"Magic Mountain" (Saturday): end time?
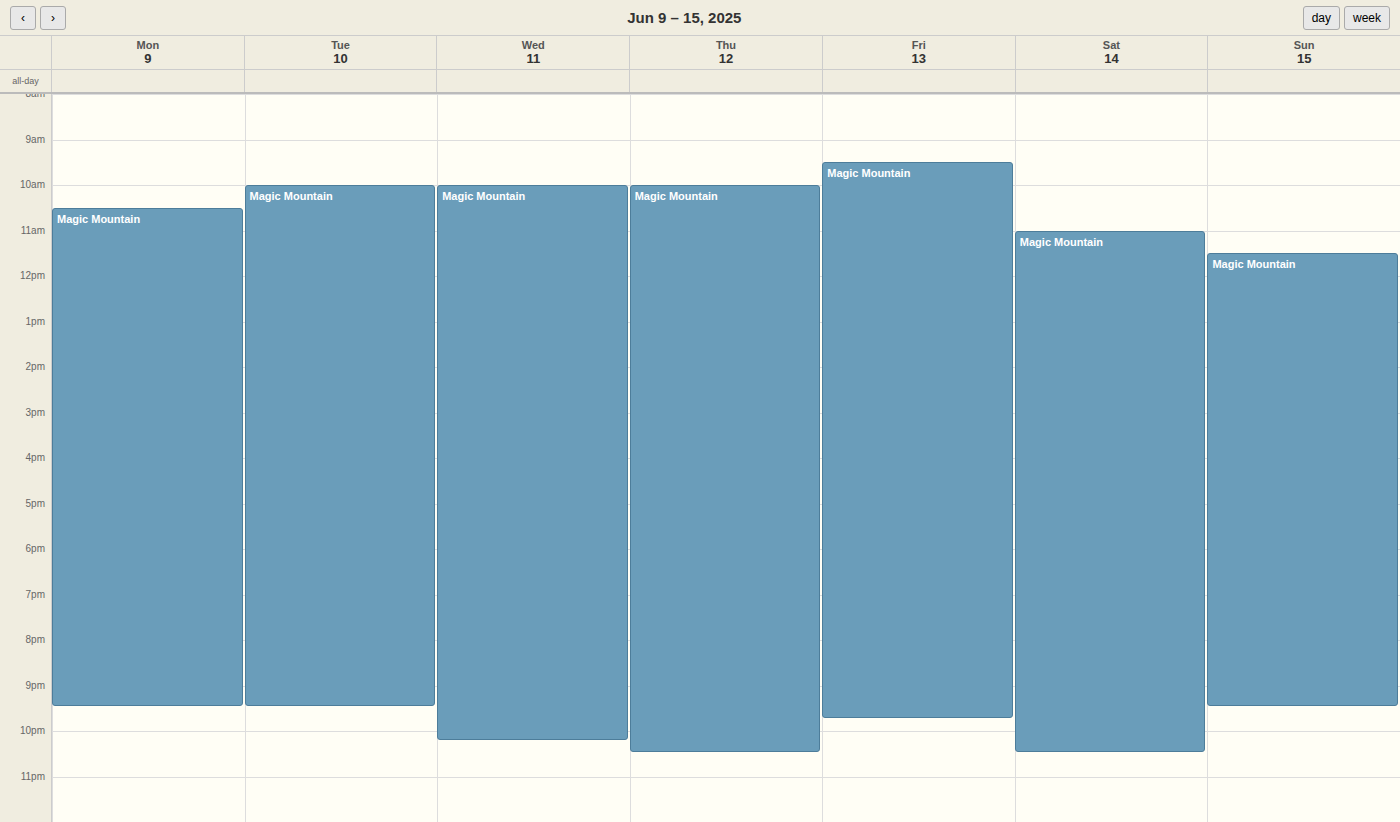
10:30 PM